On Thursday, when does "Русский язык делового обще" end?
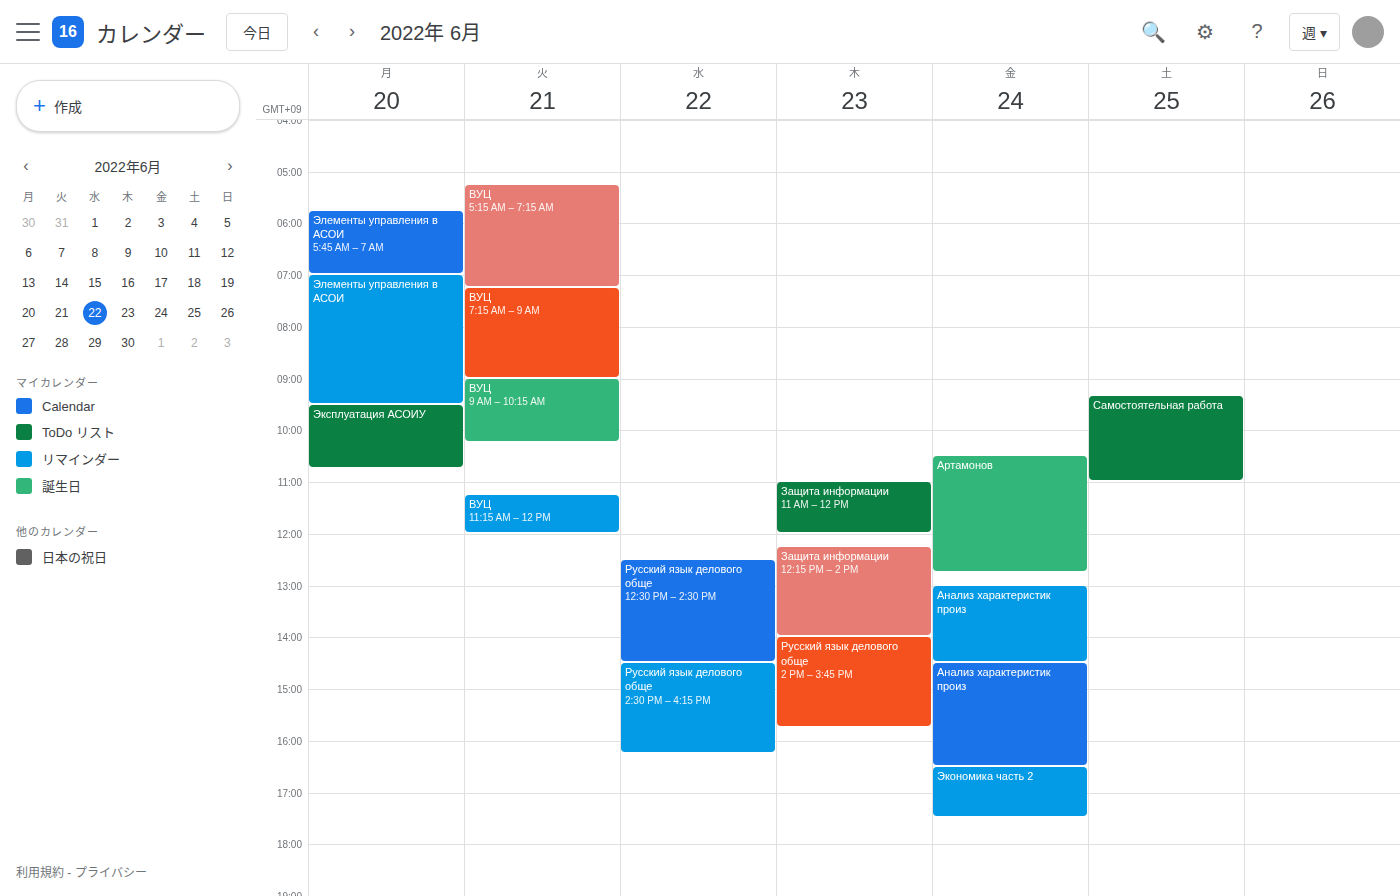
3:45 PM